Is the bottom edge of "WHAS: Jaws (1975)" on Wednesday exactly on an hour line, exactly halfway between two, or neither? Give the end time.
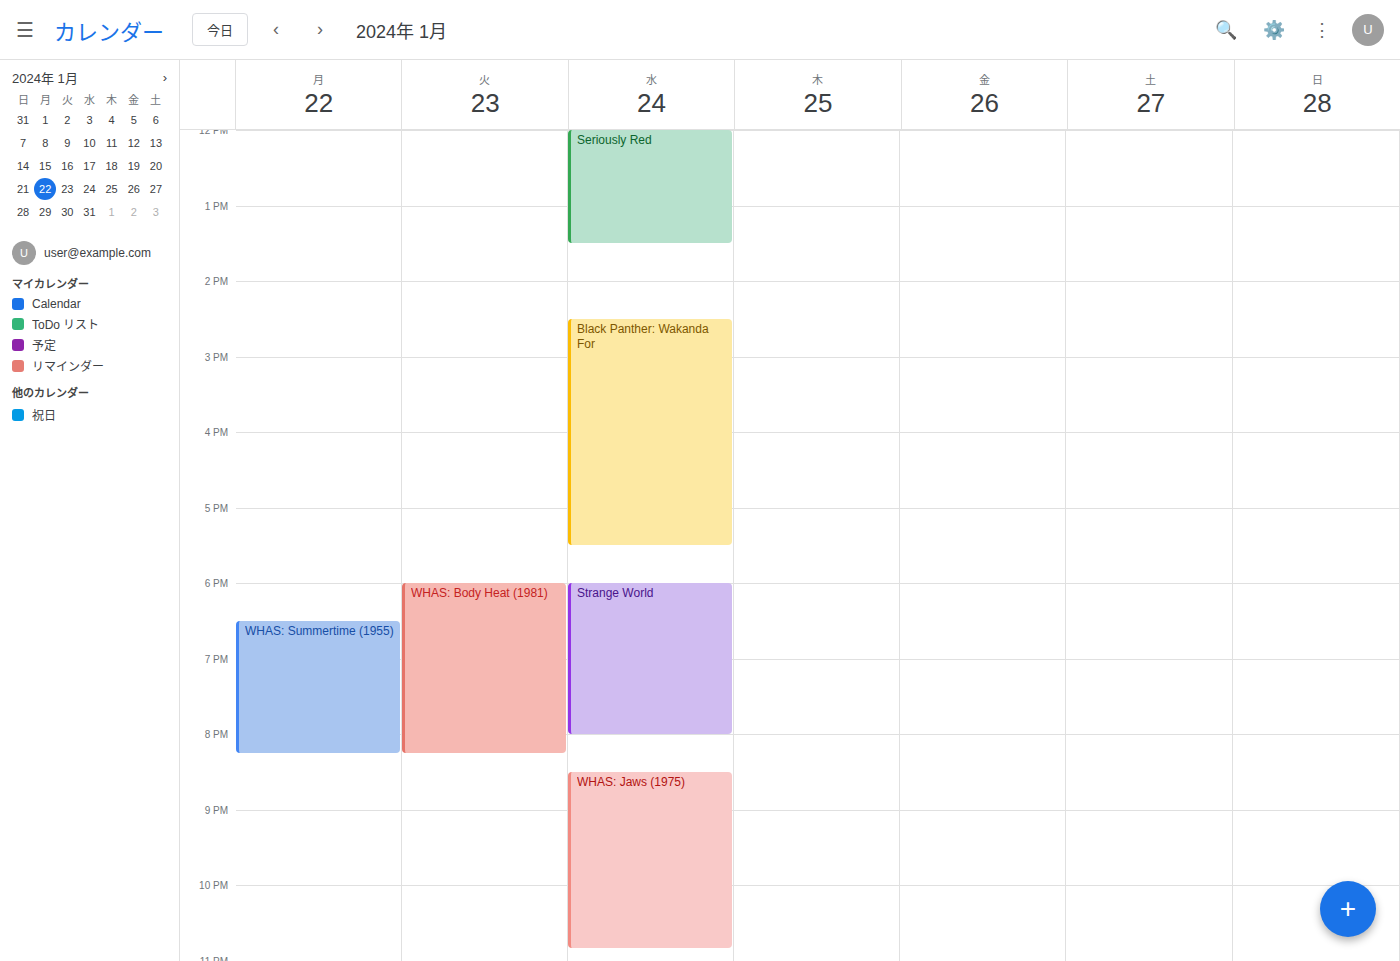
22:50 -- neither: 50 minutes below the 22:00 line and 10 minutes above the 23:00 line.